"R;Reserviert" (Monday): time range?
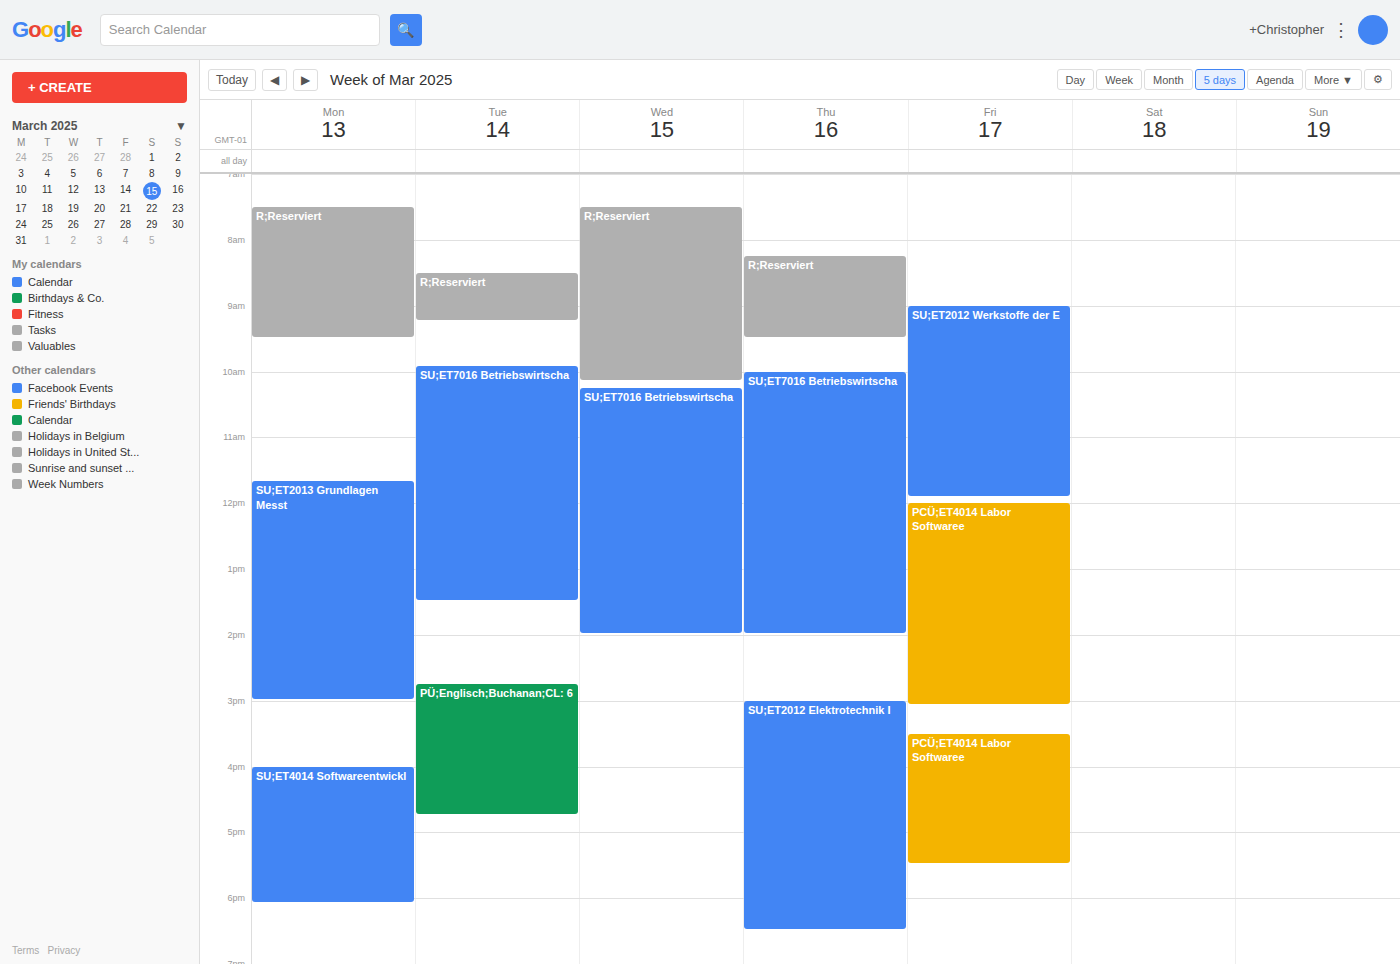
7:30 AM to 9:30 AM